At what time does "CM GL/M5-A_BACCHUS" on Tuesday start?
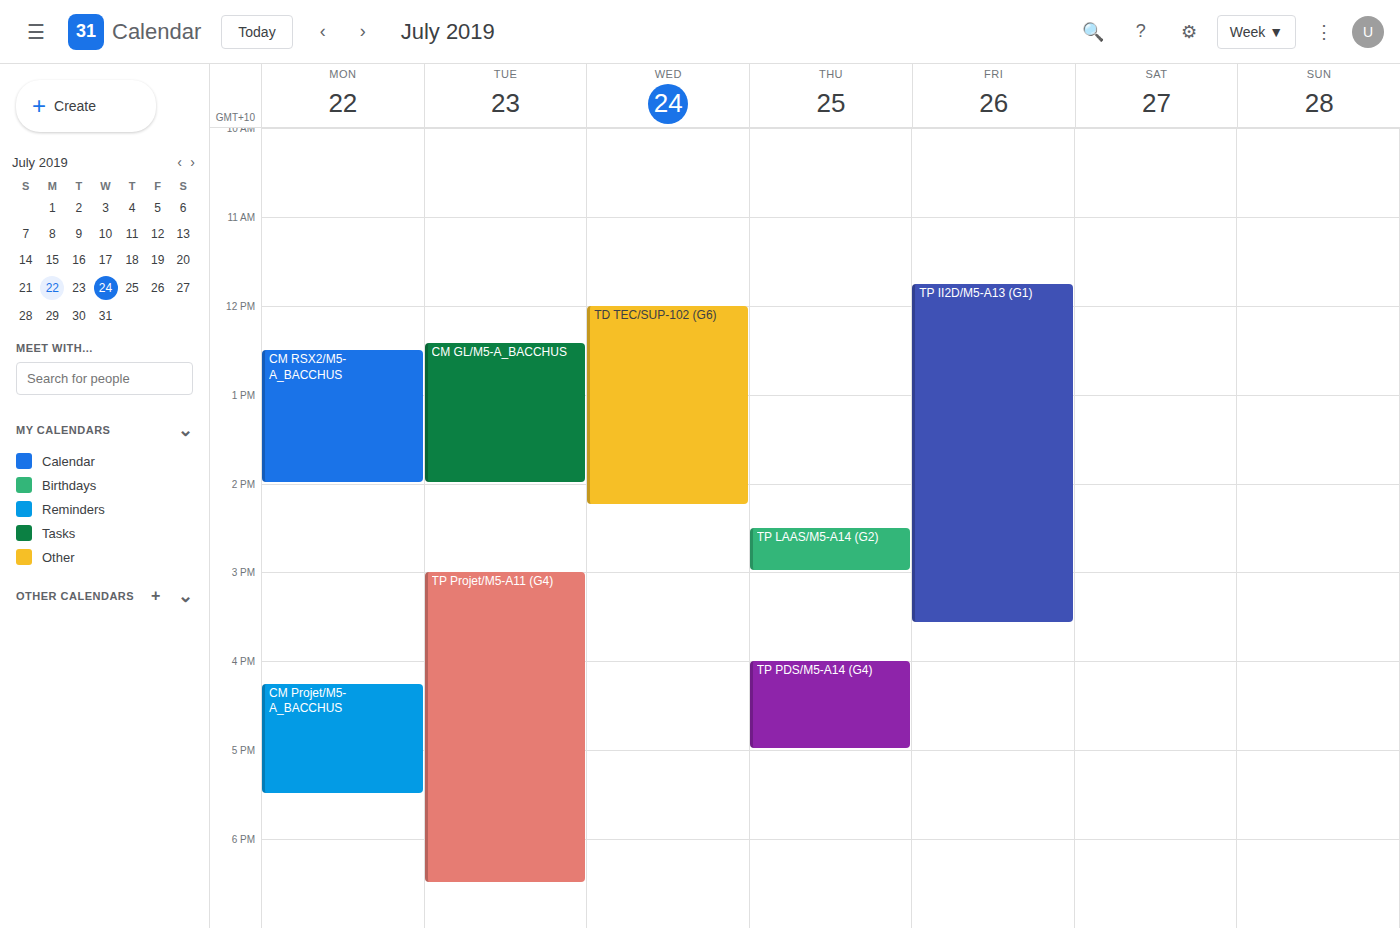
12:25